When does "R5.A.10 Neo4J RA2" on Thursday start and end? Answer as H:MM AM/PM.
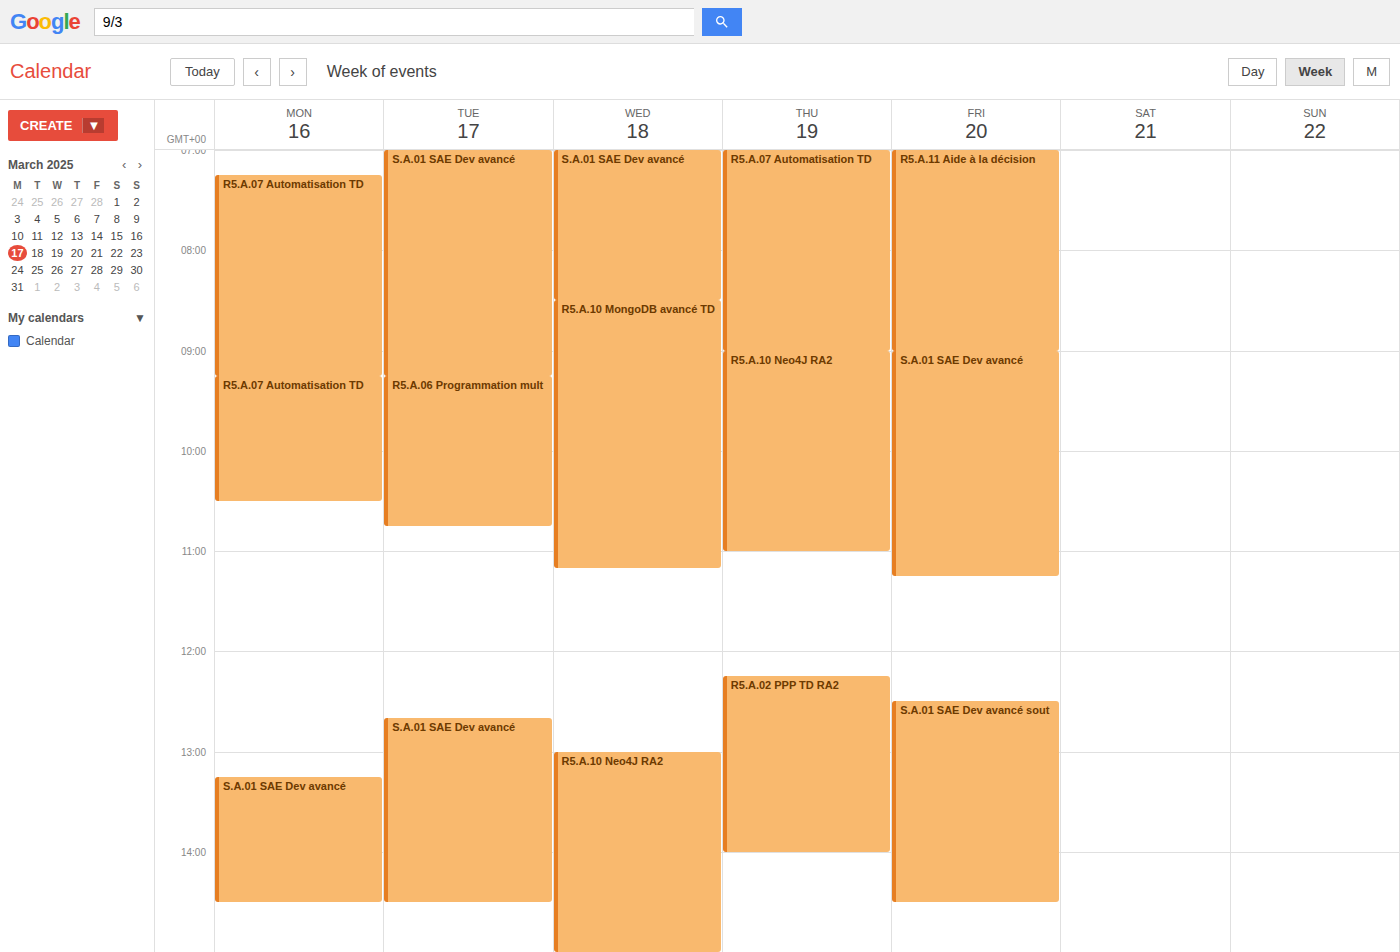
9:00 AM to 11:00 AM